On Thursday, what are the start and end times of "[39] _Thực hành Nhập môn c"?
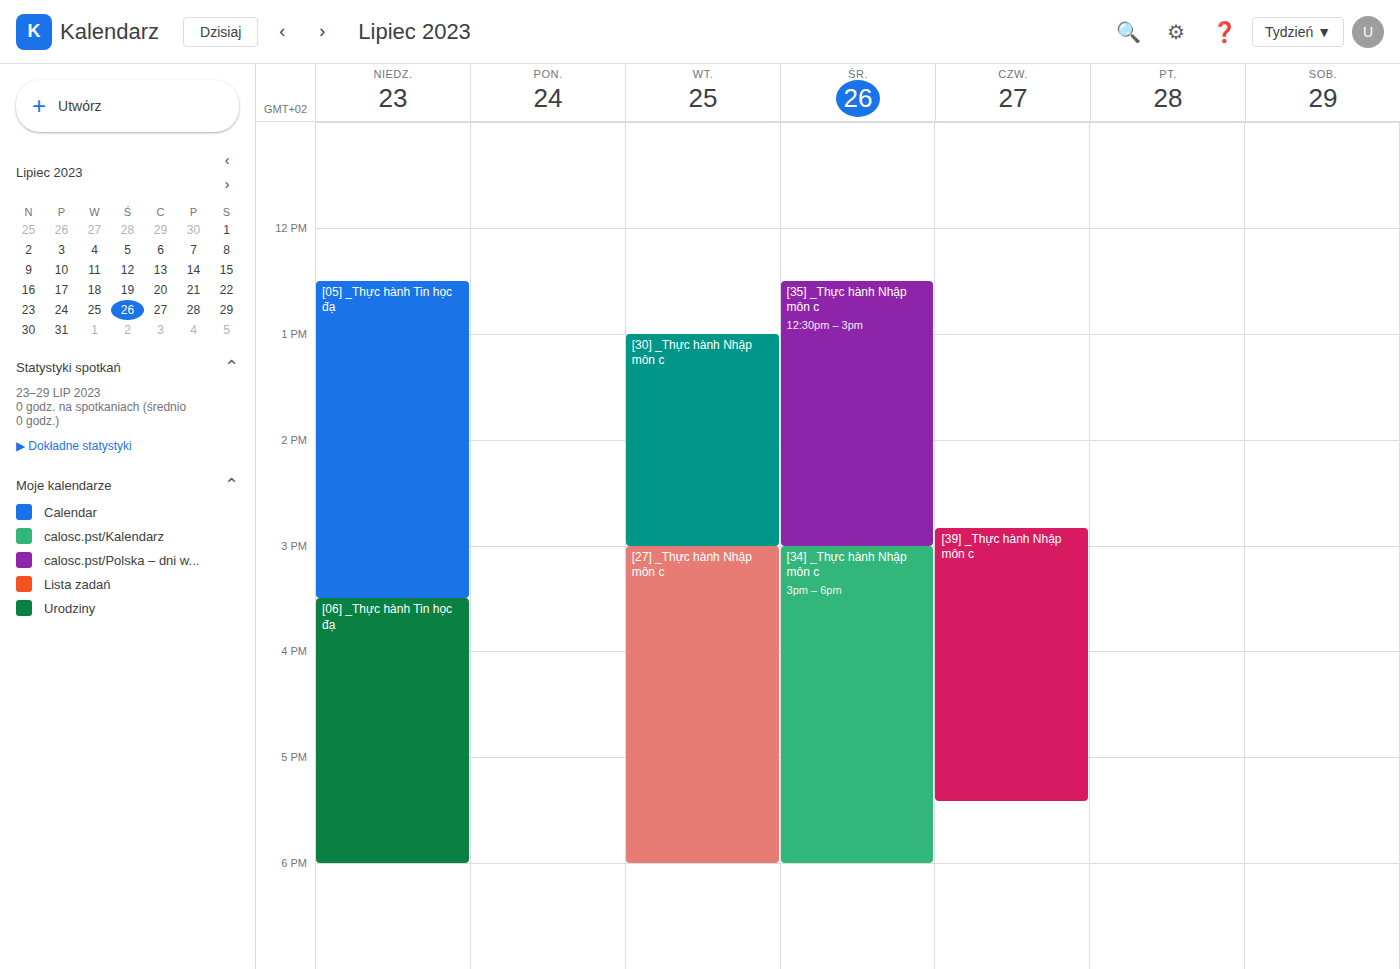
2:50 PM to 5:25 PM